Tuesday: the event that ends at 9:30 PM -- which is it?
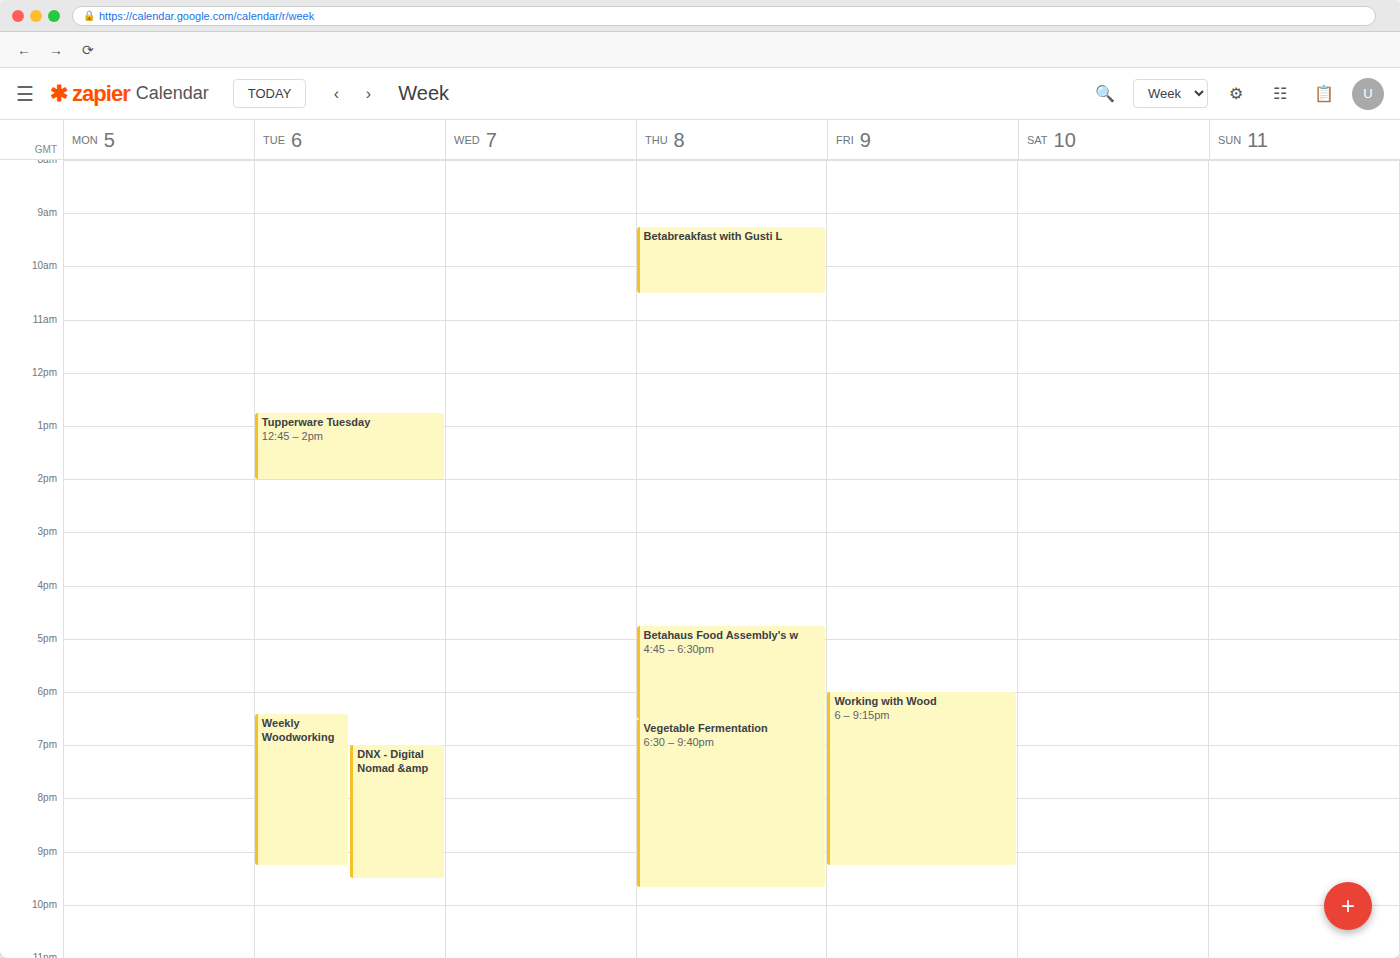
"DNX - Digital Nomad &amp"